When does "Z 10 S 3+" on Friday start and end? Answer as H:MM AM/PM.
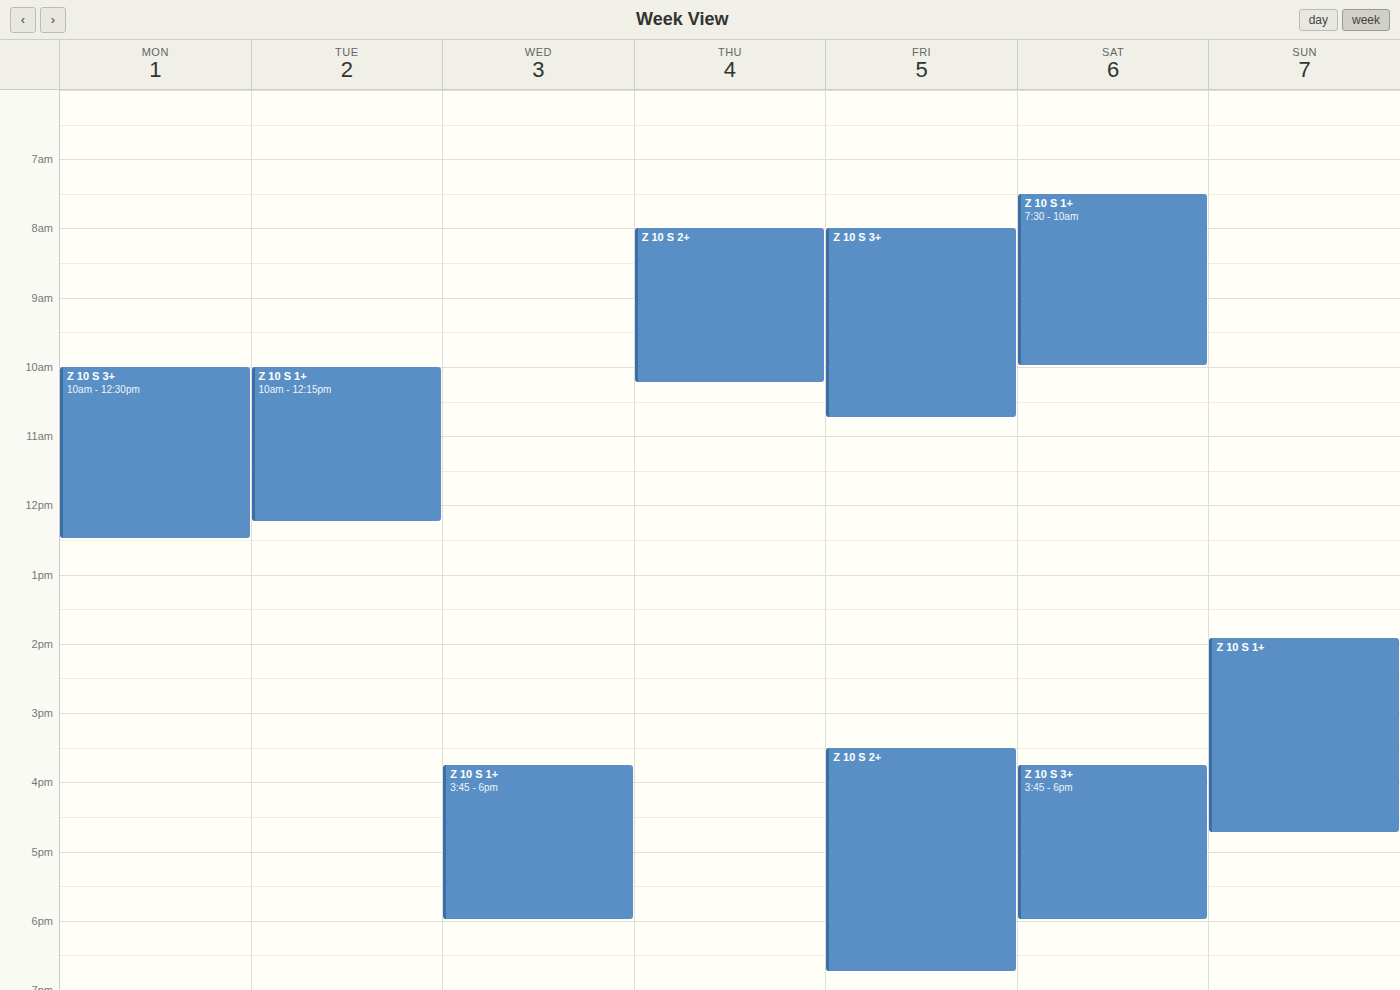
8:00 AM to 10:45 AM